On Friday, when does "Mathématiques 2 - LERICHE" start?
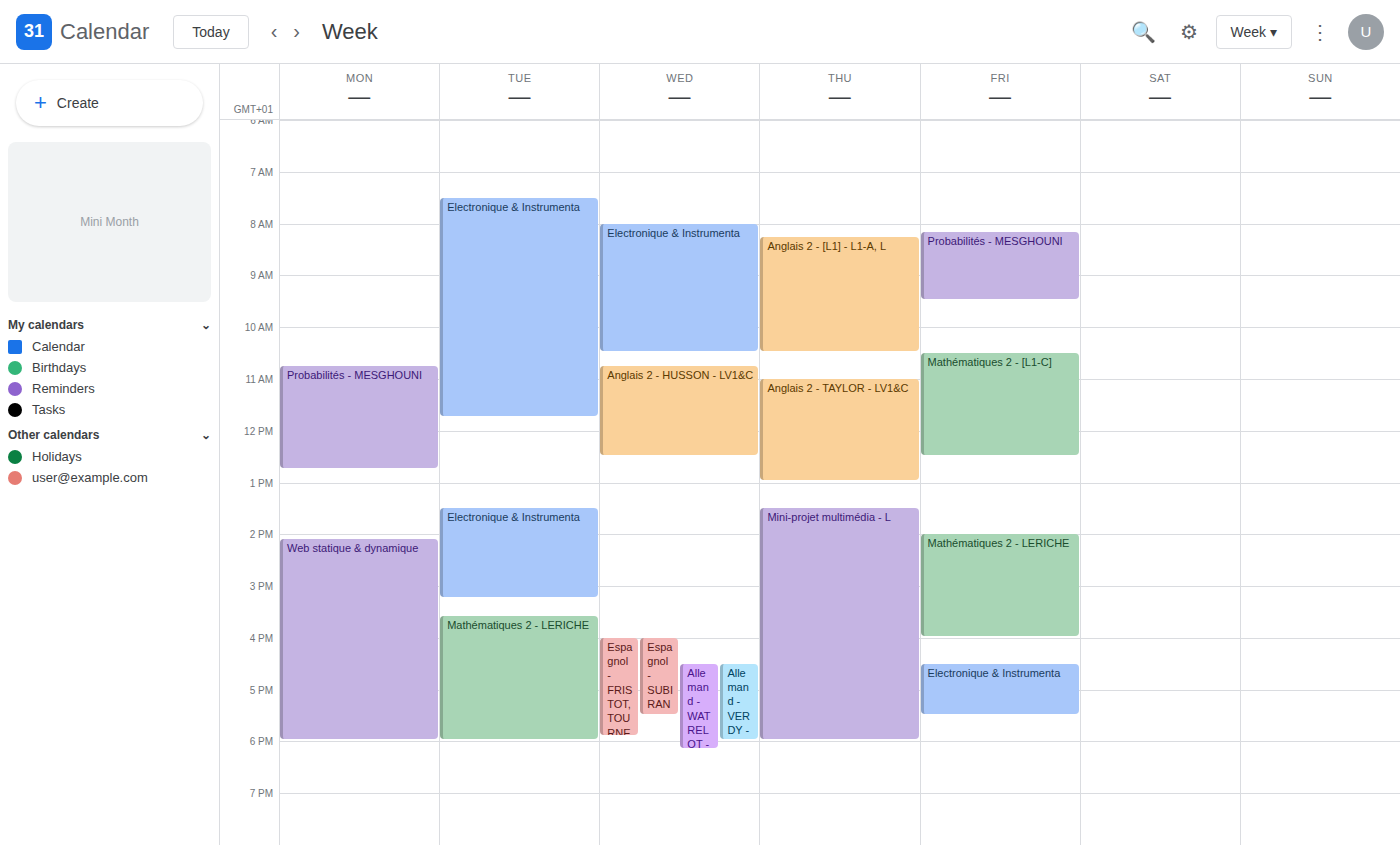
2:00 PM